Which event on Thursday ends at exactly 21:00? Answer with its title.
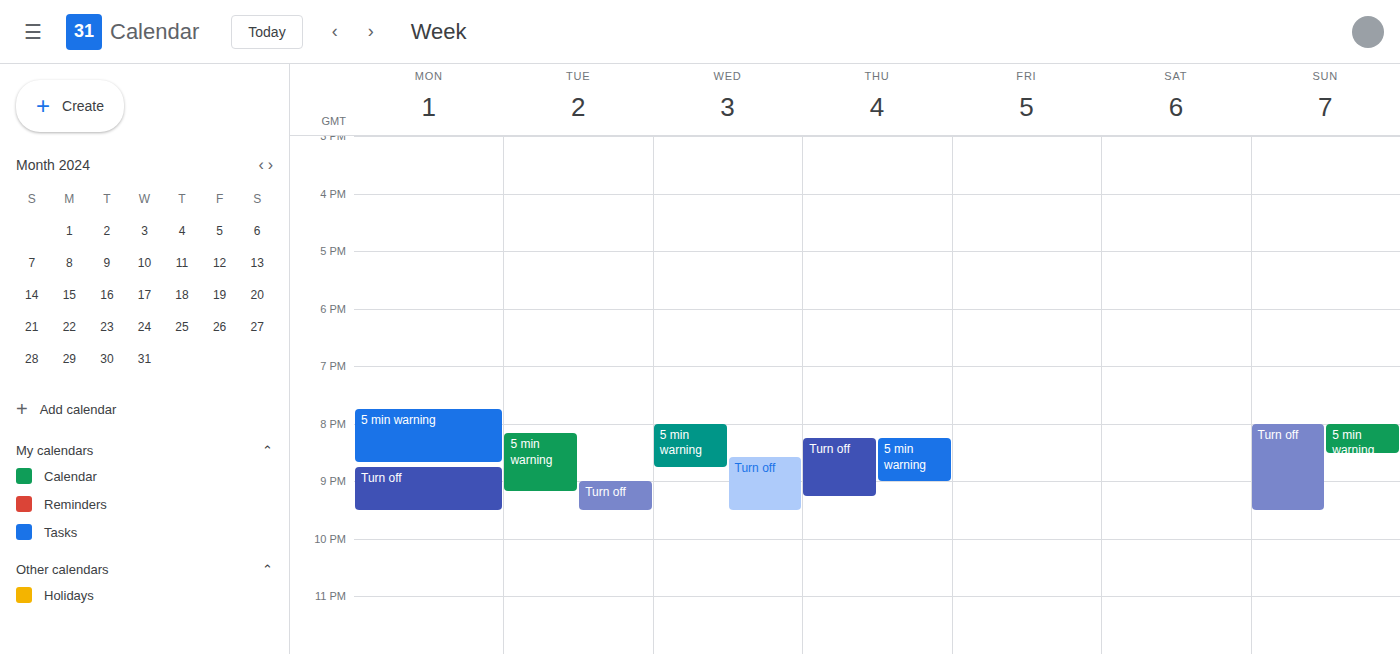
"5 min warning"